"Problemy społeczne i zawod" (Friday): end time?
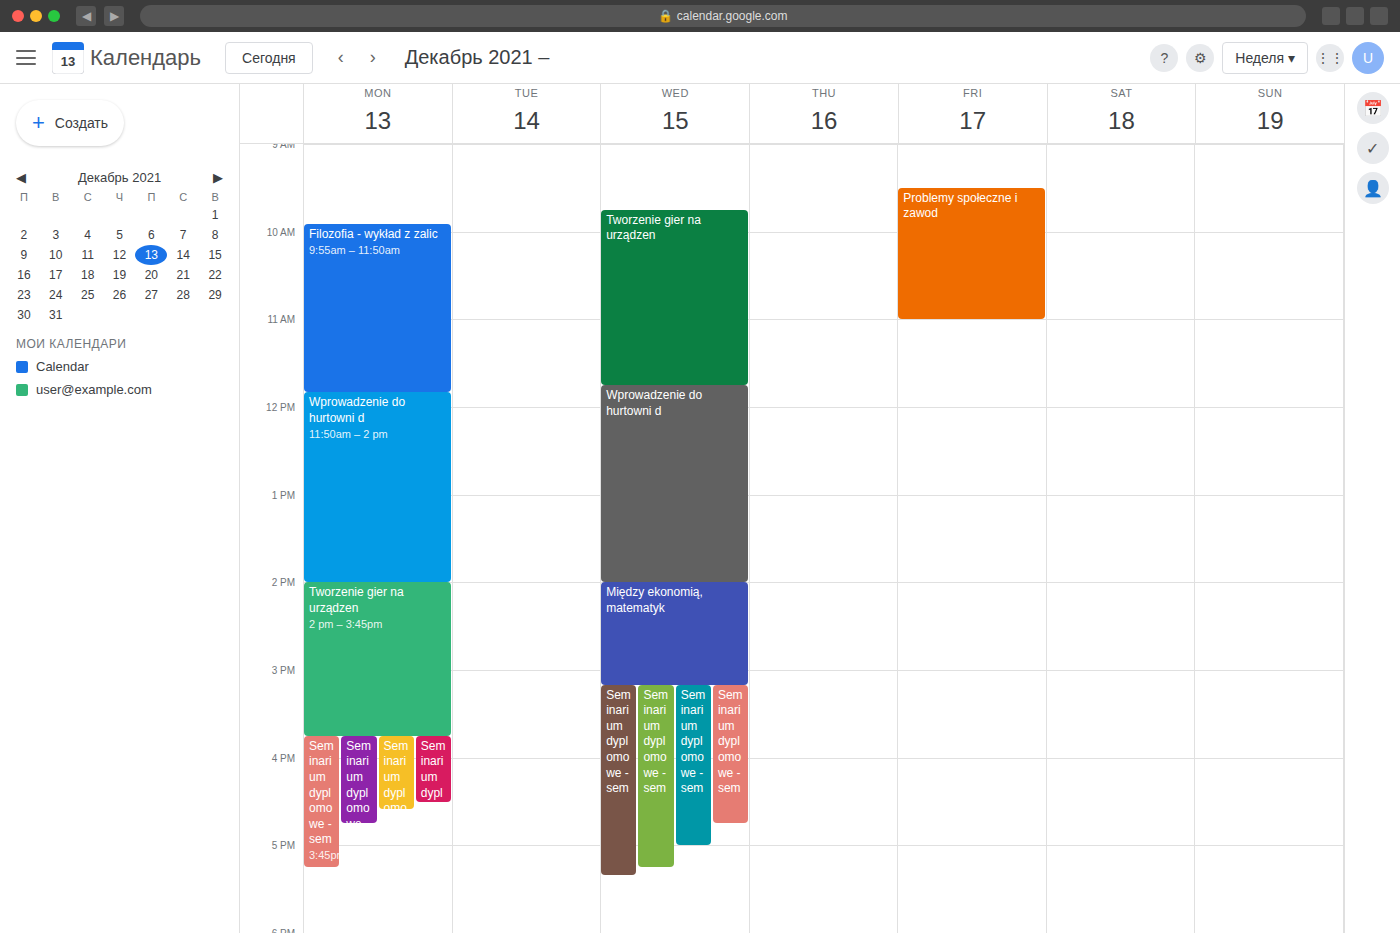
11:00 AM